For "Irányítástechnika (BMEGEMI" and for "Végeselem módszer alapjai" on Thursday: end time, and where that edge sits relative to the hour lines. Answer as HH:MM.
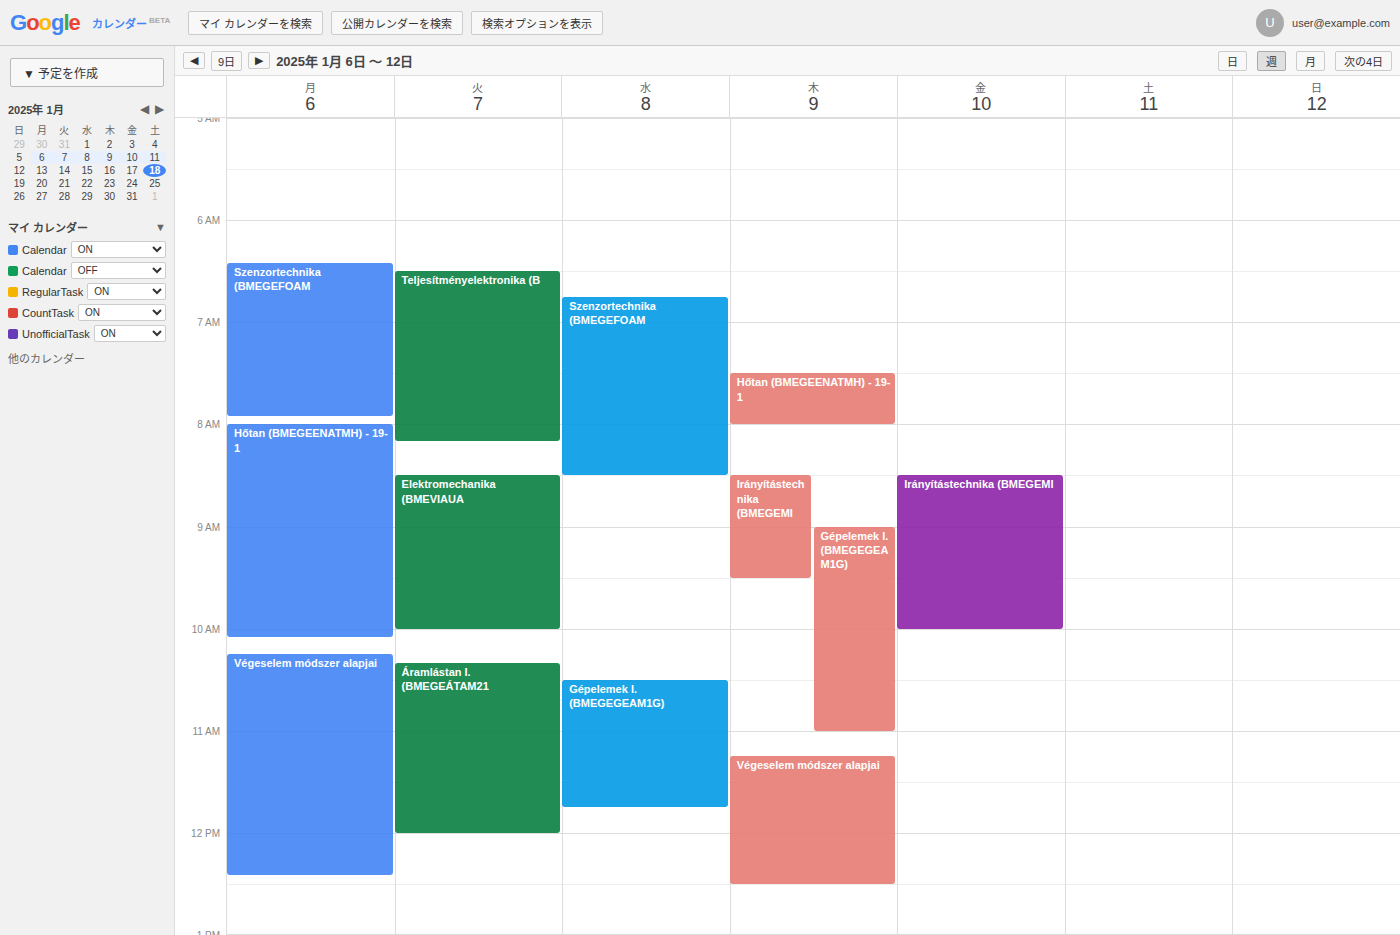
"Irányítástechnika (BMEGEMI": 09:30, halfway between the 09:00 and 10:00 lines. "Végeselem módszer alapjai": 12:30, halfway between the 12:00 and 13:00 lines.